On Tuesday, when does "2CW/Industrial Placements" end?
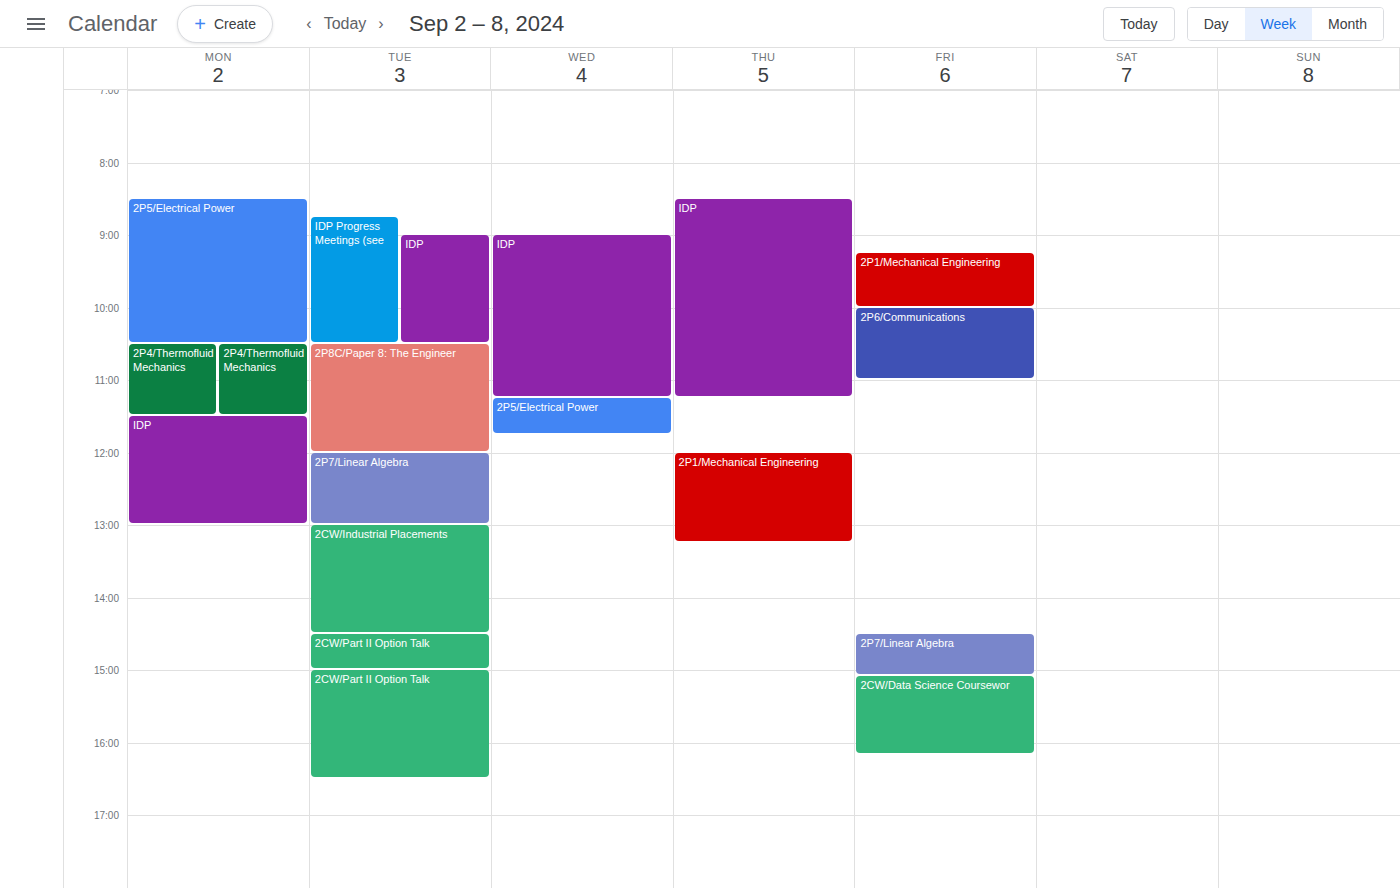
2:30 PM